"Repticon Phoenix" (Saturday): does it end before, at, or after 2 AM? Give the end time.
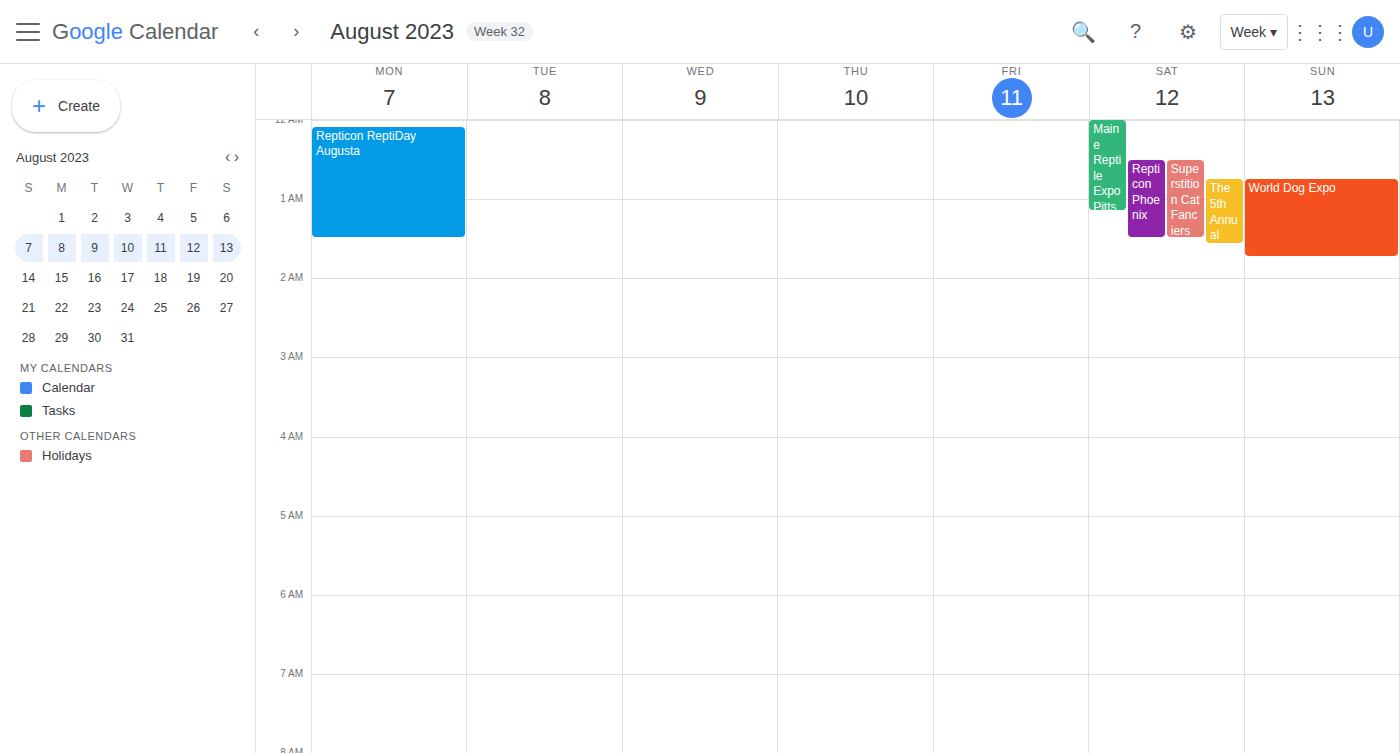
1:30 AM -- before 2 AM, 30 minutes above the 2 AM line.